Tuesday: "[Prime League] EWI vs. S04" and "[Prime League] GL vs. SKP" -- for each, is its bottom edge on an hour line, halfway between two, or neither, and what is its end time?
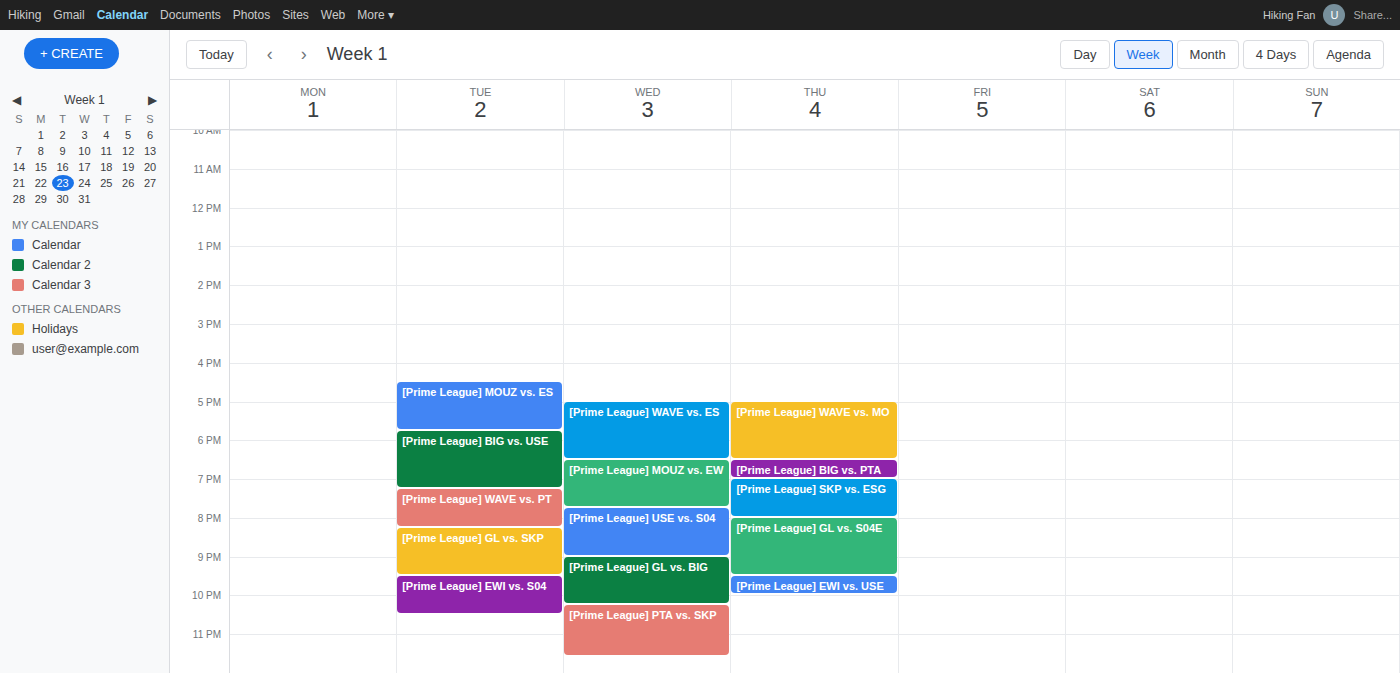
"[Prime League] EWI vs. S04": 22:30, halfway between the 22:00 and 23:00 lines. "[Prime League] GL vs. SKP": 21:30, halfway between the 21:00 and 22:00 lines.